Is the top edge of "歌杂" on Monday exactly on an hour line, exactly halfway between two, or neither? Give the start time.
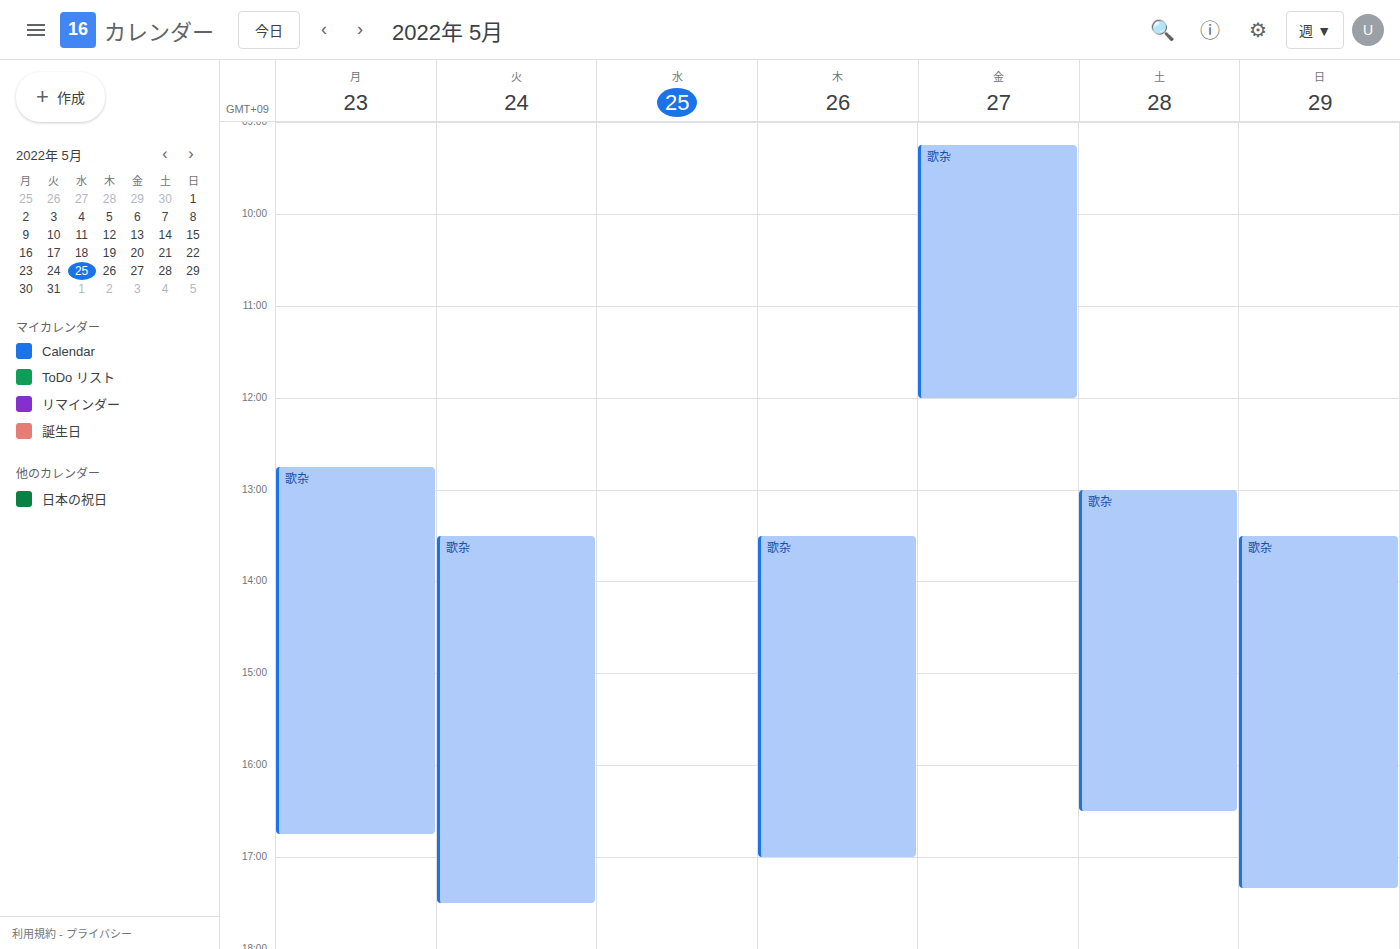
12:45 PM -- neither: three quarters of the way from the 12 PM line to the 1 PM line.